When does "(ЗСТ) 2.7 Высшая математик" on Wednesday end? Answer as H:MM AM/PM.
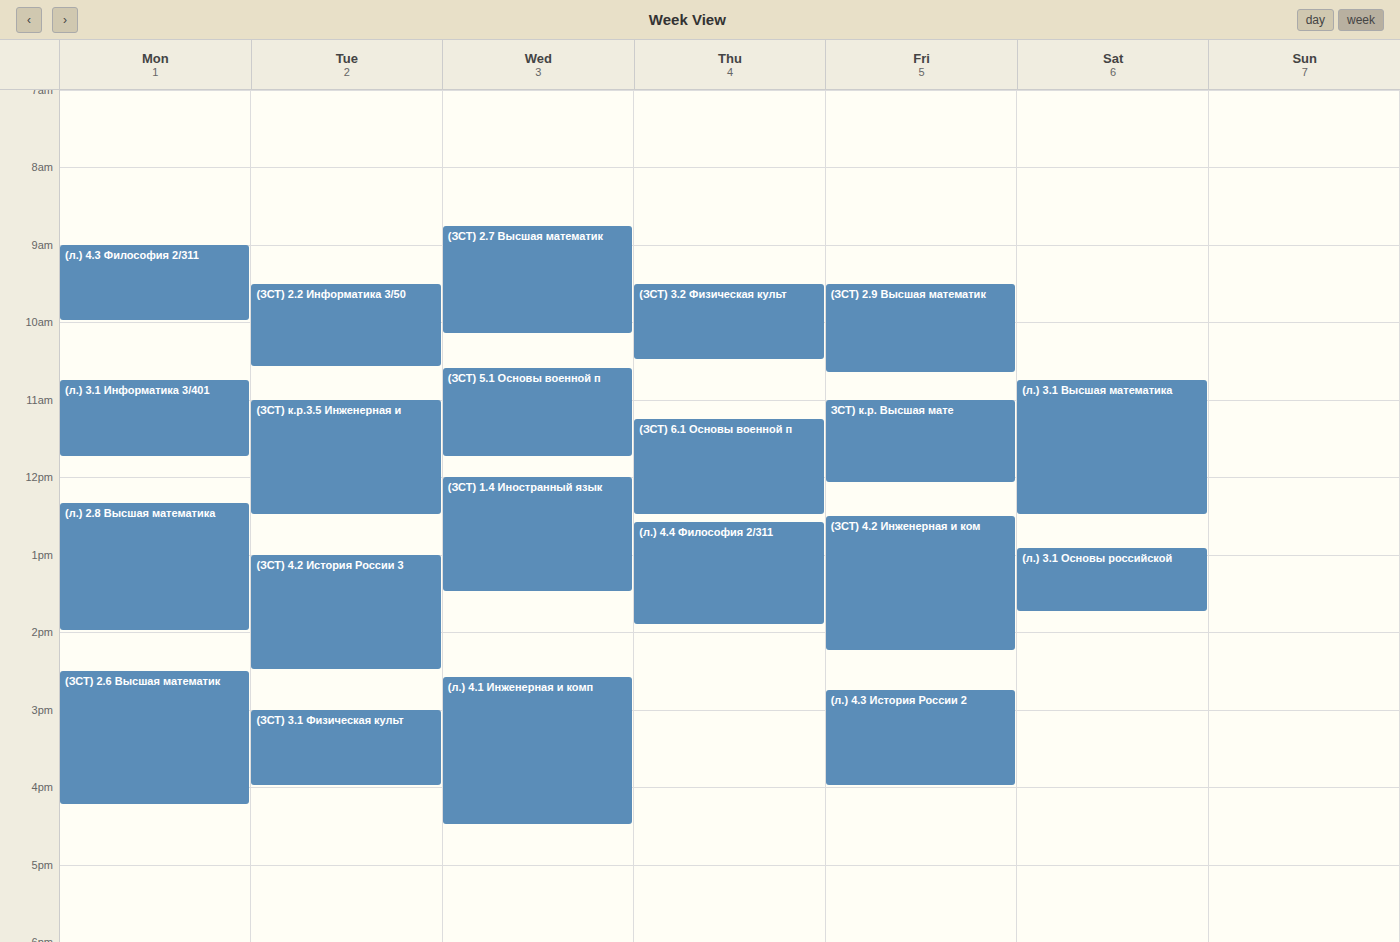
10:10 AM